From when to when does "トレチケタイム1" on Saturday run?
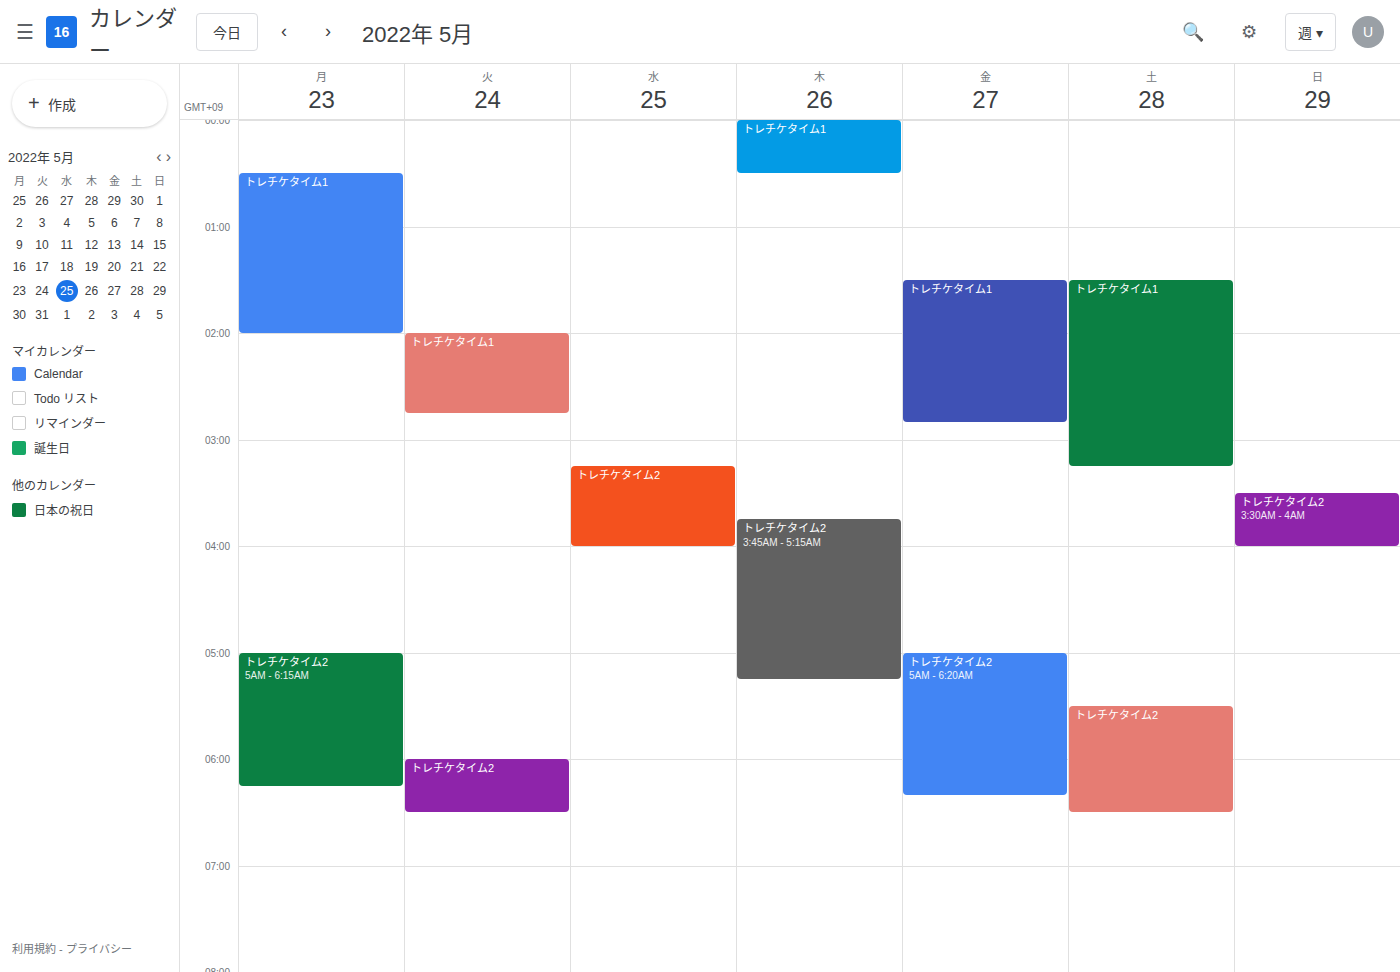
1:30 AM to 3:15 AM